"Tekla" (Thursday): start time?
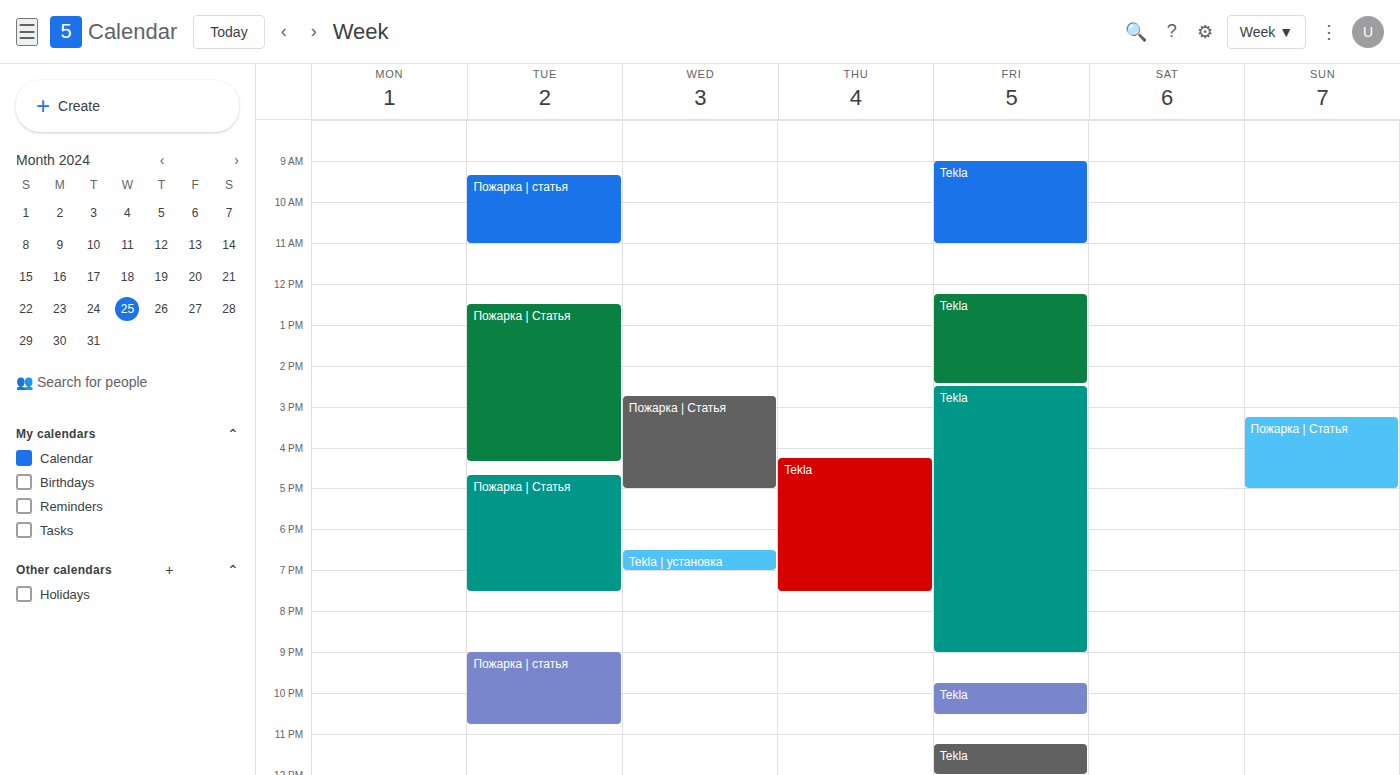
4:15 PM